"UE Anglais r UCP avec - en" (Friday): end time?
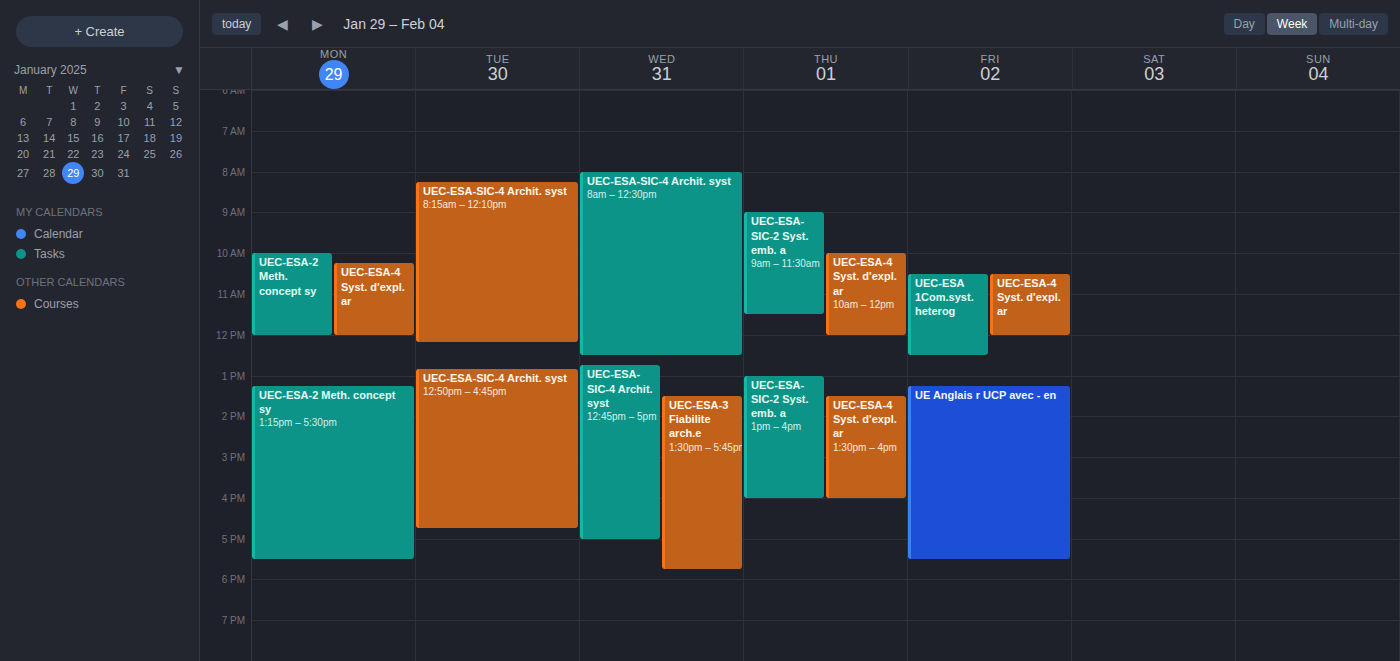
5:30 PM